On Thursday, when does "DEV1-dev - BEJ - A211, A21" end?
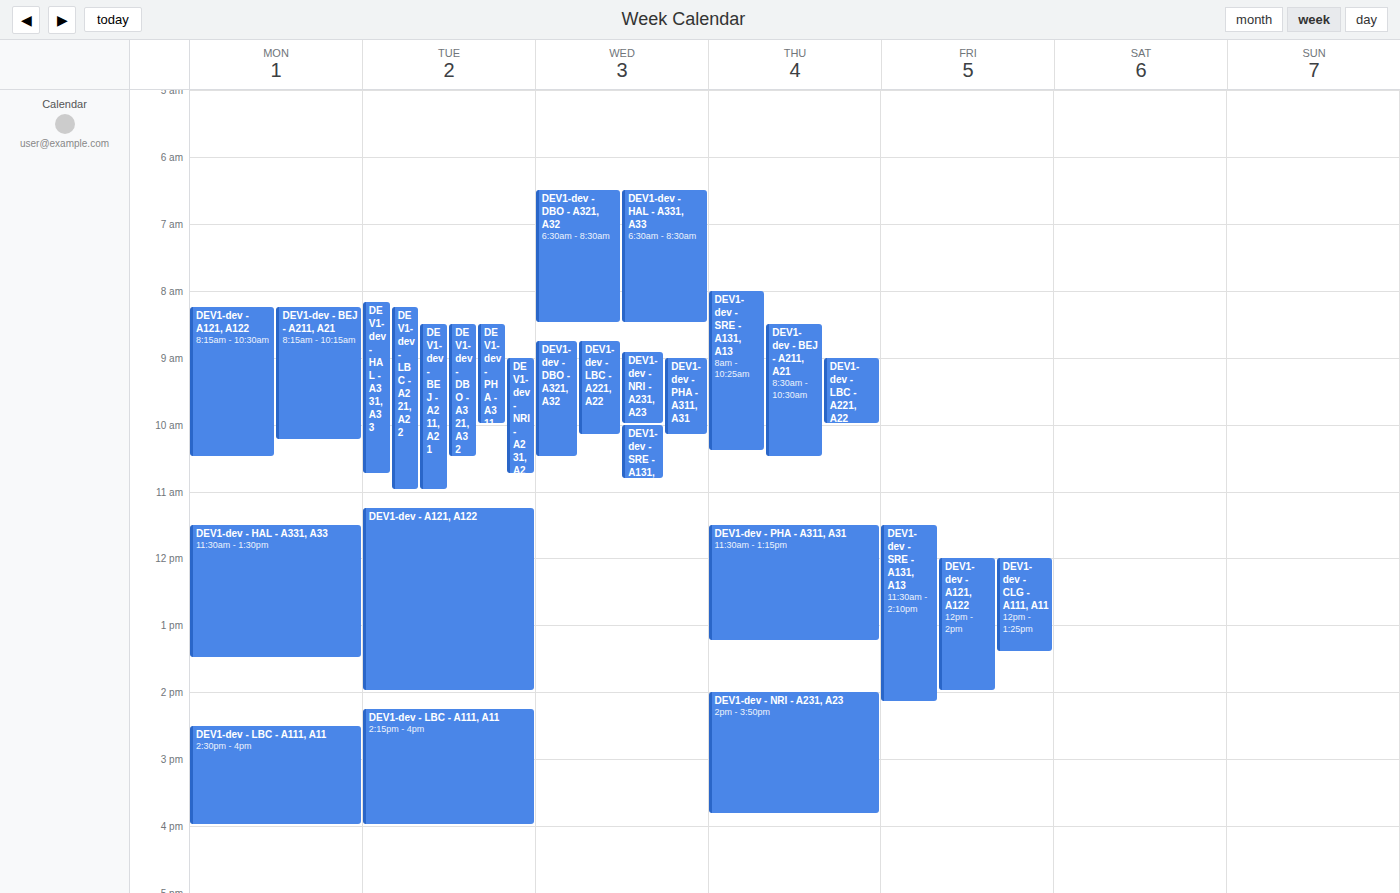
10:30 AM